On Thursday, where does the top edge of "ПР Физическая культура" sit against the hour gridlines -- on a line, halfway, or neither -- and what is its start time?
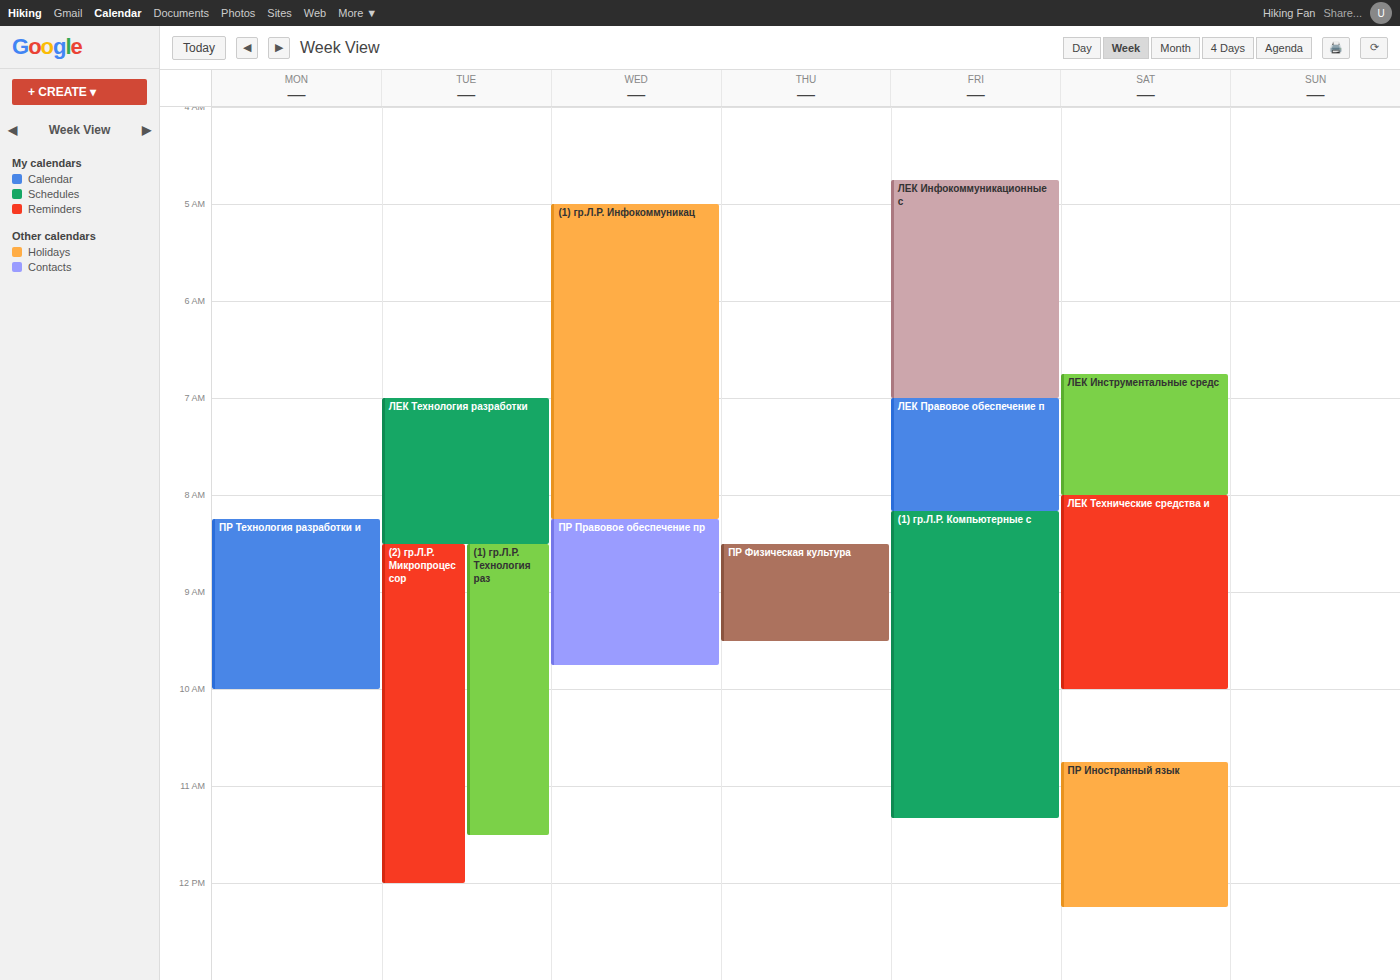
8:30 AM -- halfway between the 8 AM and 9 AM lines.